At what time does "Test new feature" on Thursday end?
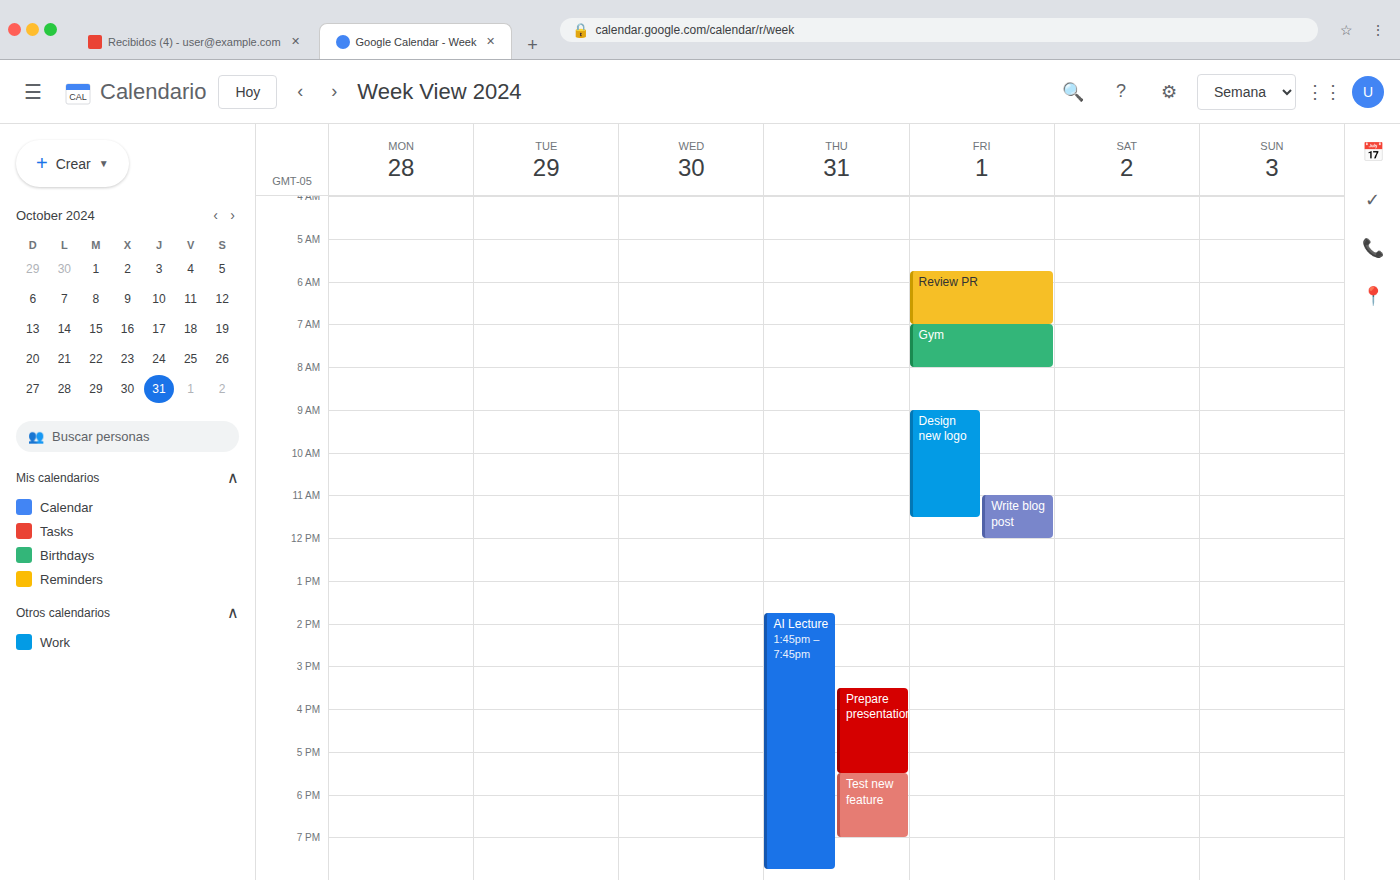
7:00 PM